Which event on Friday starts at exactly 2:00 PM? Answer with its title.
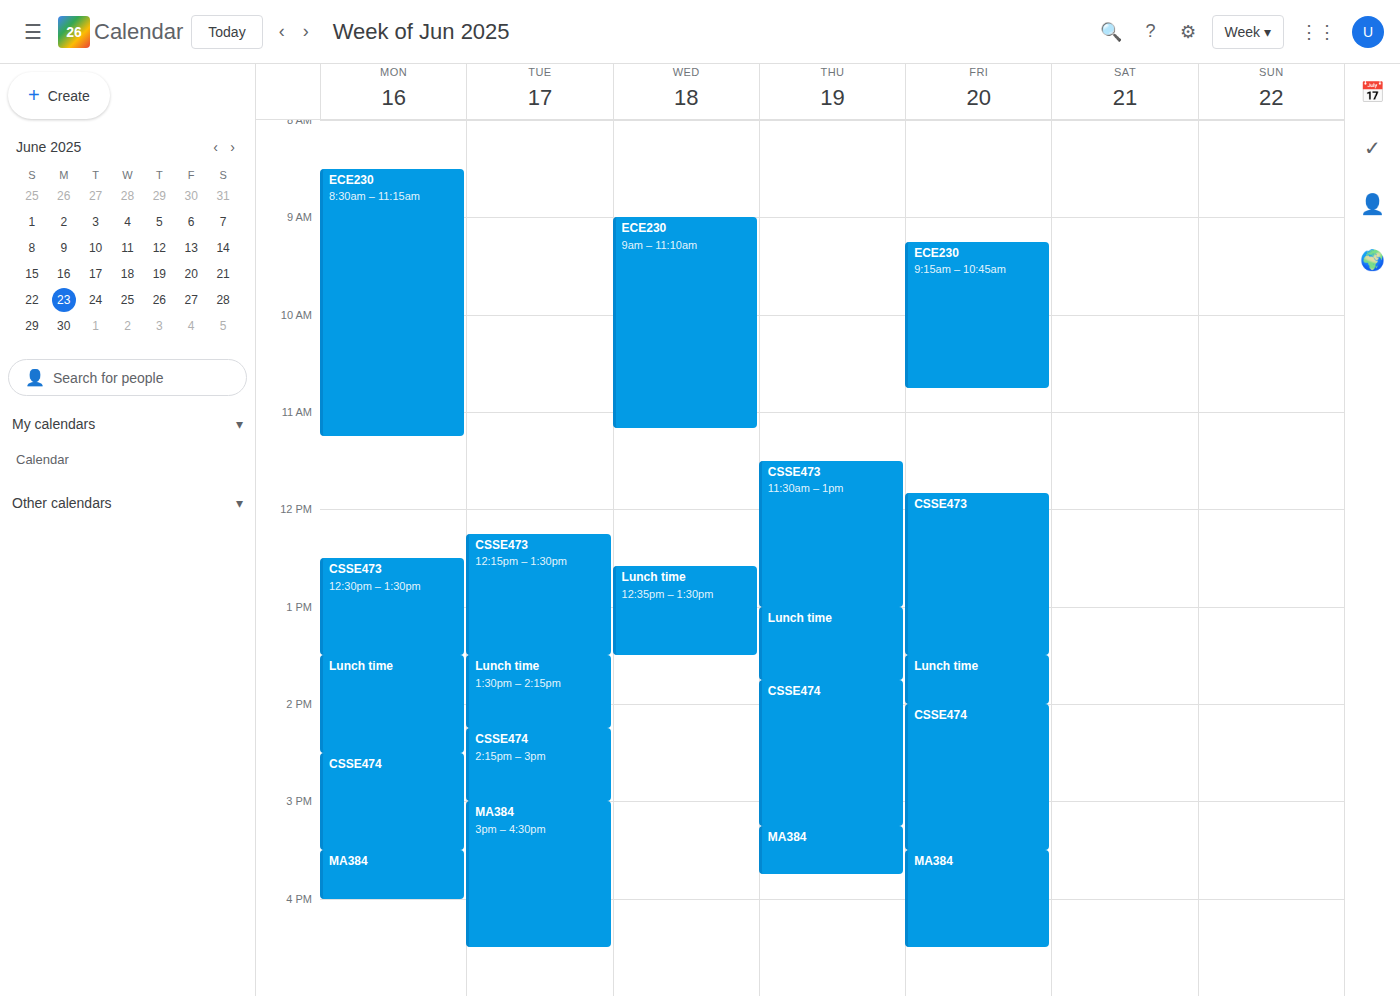
"CSSE474"